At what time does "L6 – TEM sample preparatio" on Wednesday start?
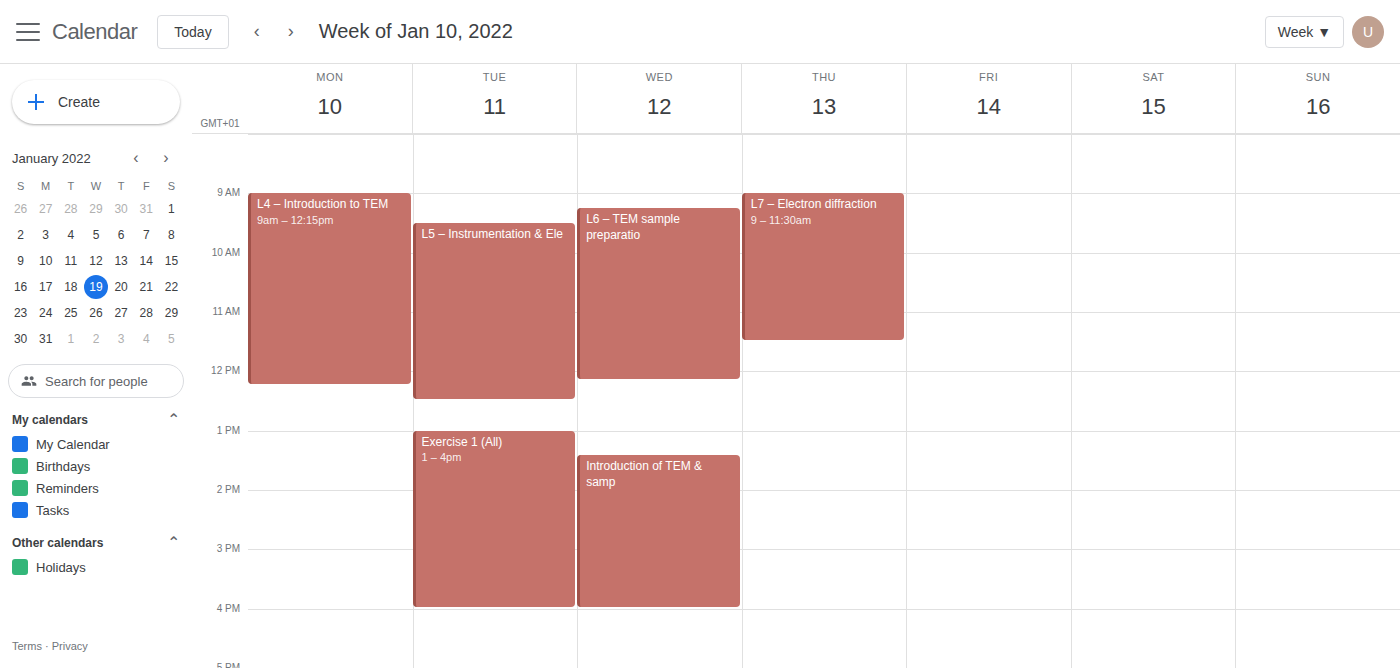
09:15